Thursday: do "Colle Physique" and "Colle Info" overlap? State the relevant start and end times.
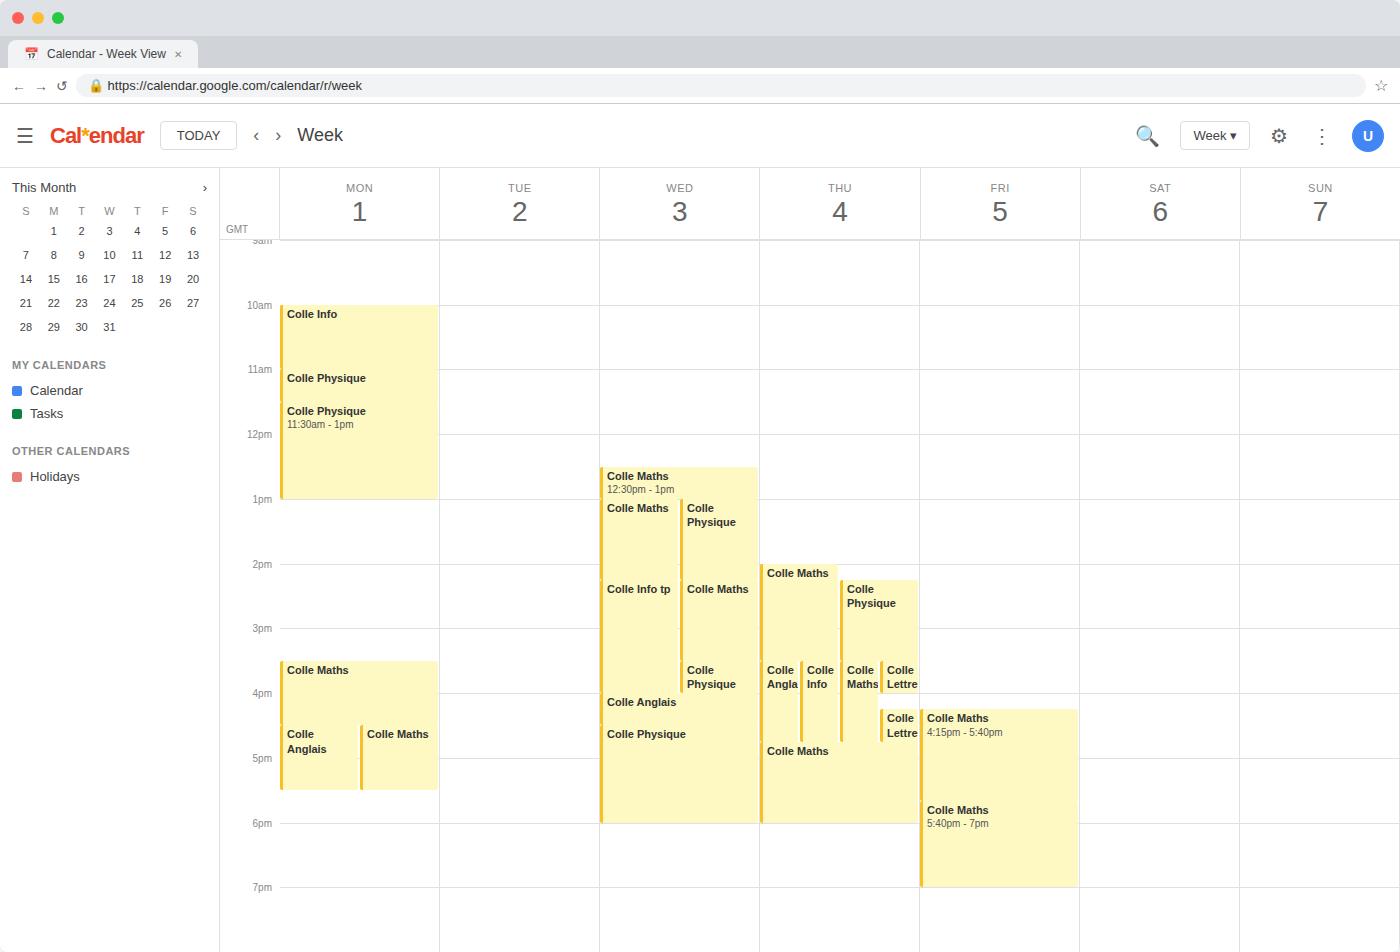
"Colle Physique" ends at 3:30 PM, exactly when "Colle Info" starts -- they touch but do not overlap.